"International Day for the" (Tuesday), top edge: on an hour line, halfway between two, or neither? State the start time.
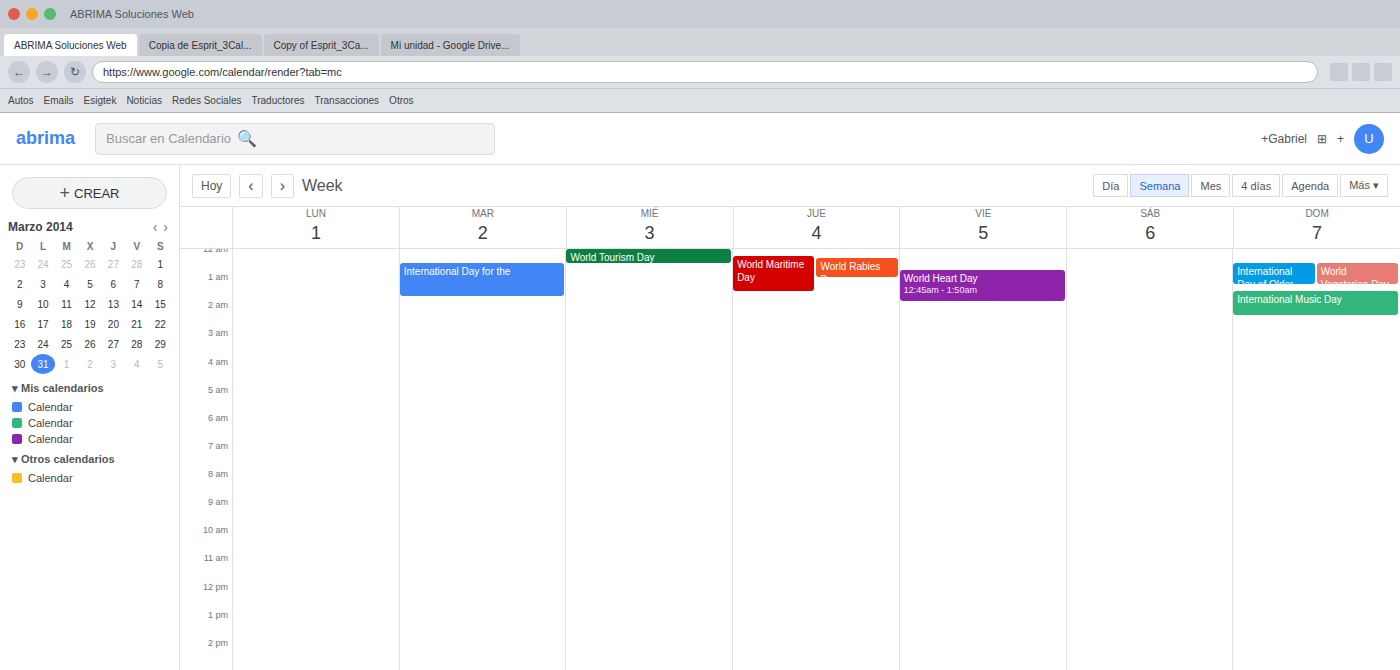
12:30 AM -- halfway between the 12 AM and 1 AM lines.